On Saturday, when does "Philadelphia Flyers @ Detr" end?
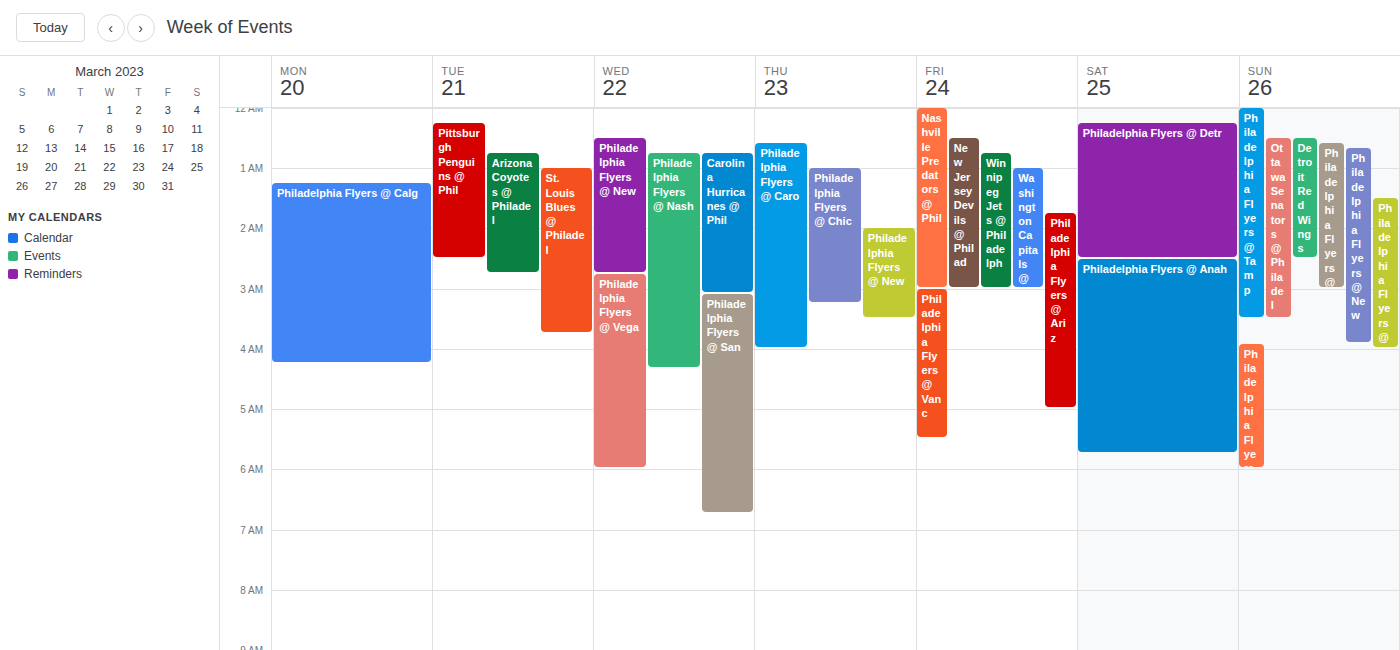
2:30 AM